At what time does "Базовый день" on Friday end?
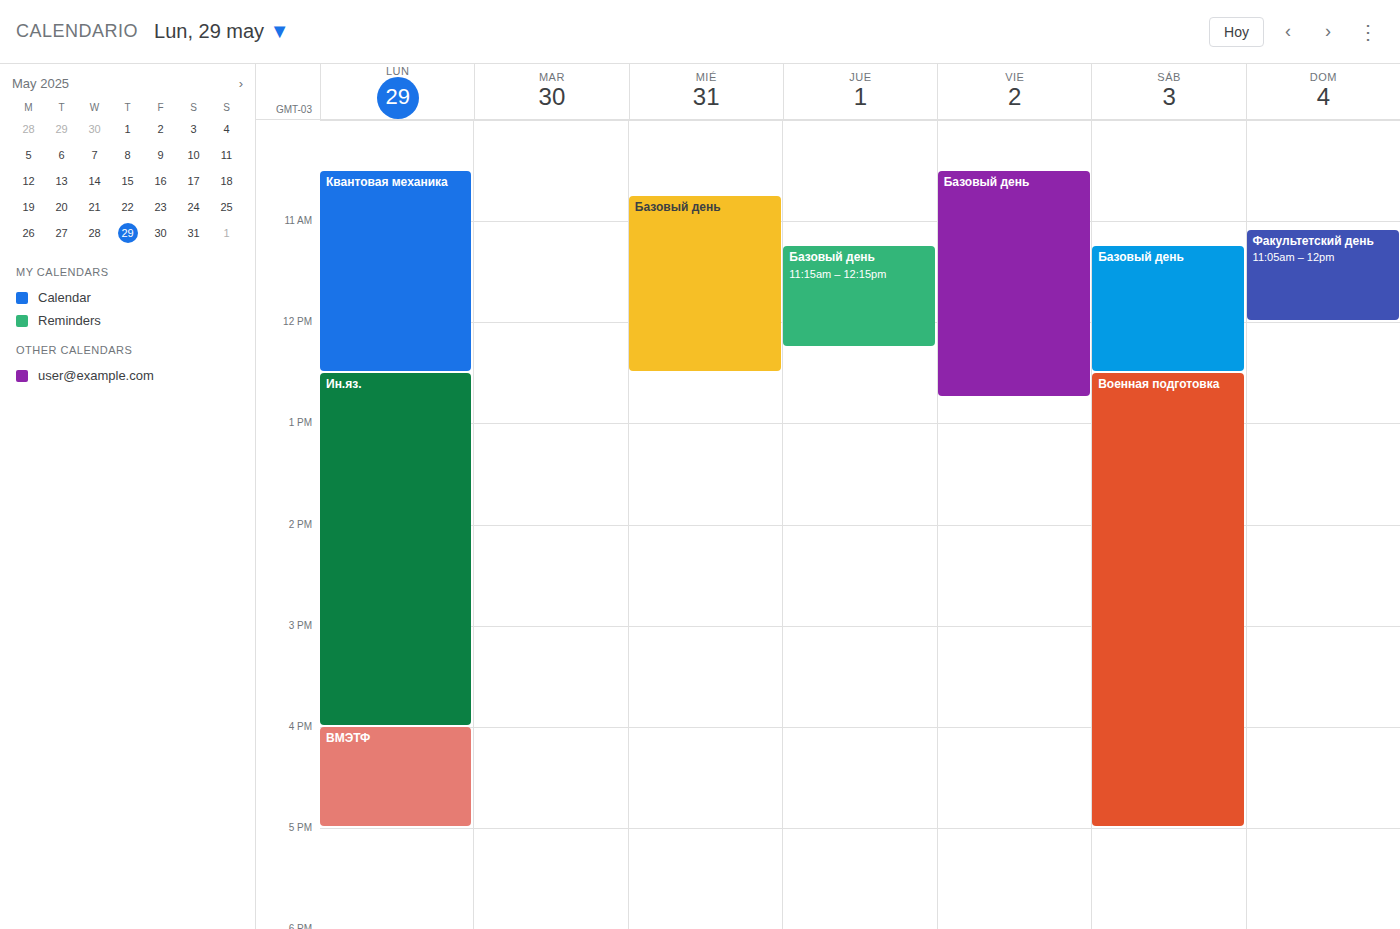
12:45 PM